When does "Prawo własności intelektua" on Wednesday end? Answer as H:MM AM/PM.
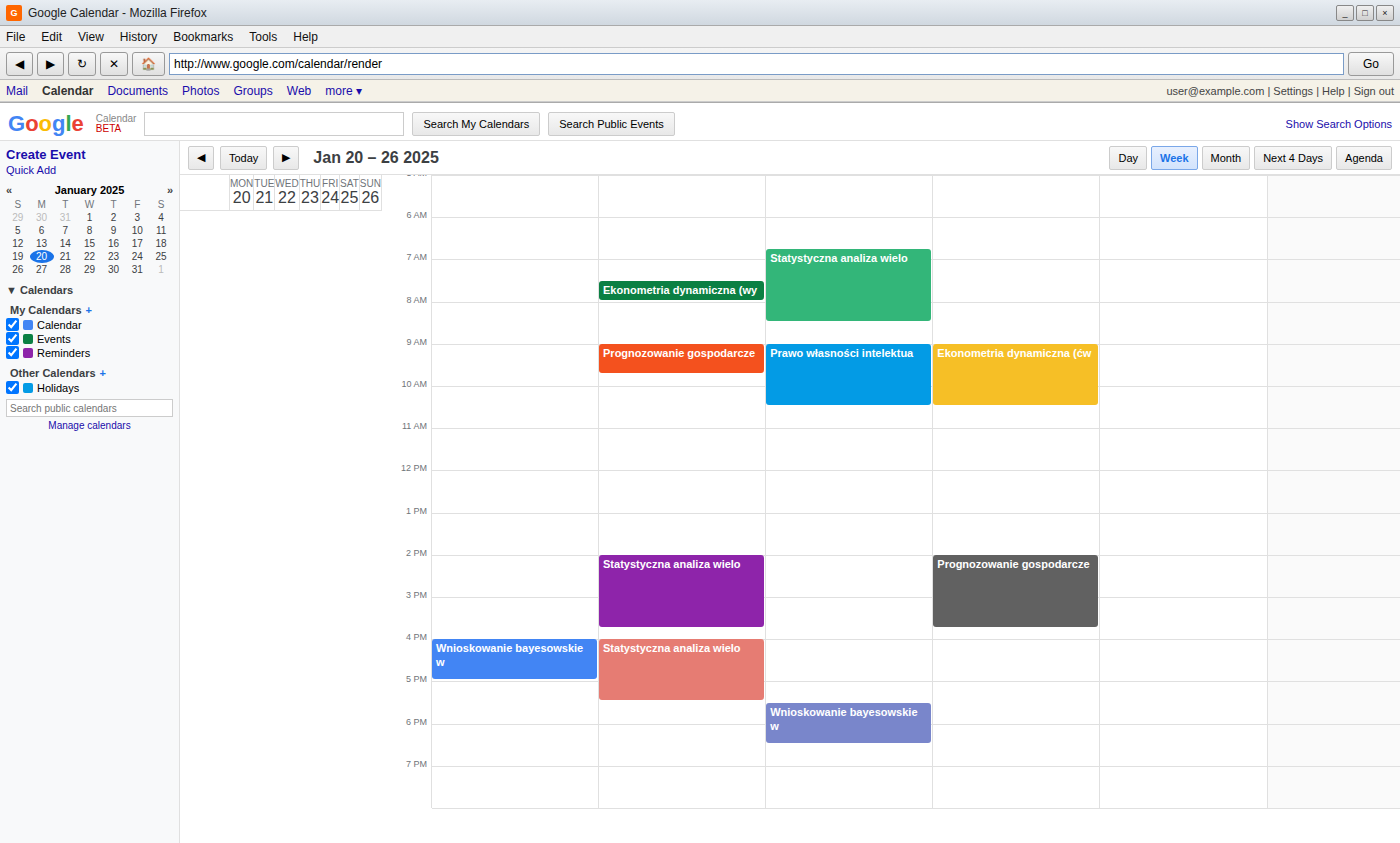
10:30 AM